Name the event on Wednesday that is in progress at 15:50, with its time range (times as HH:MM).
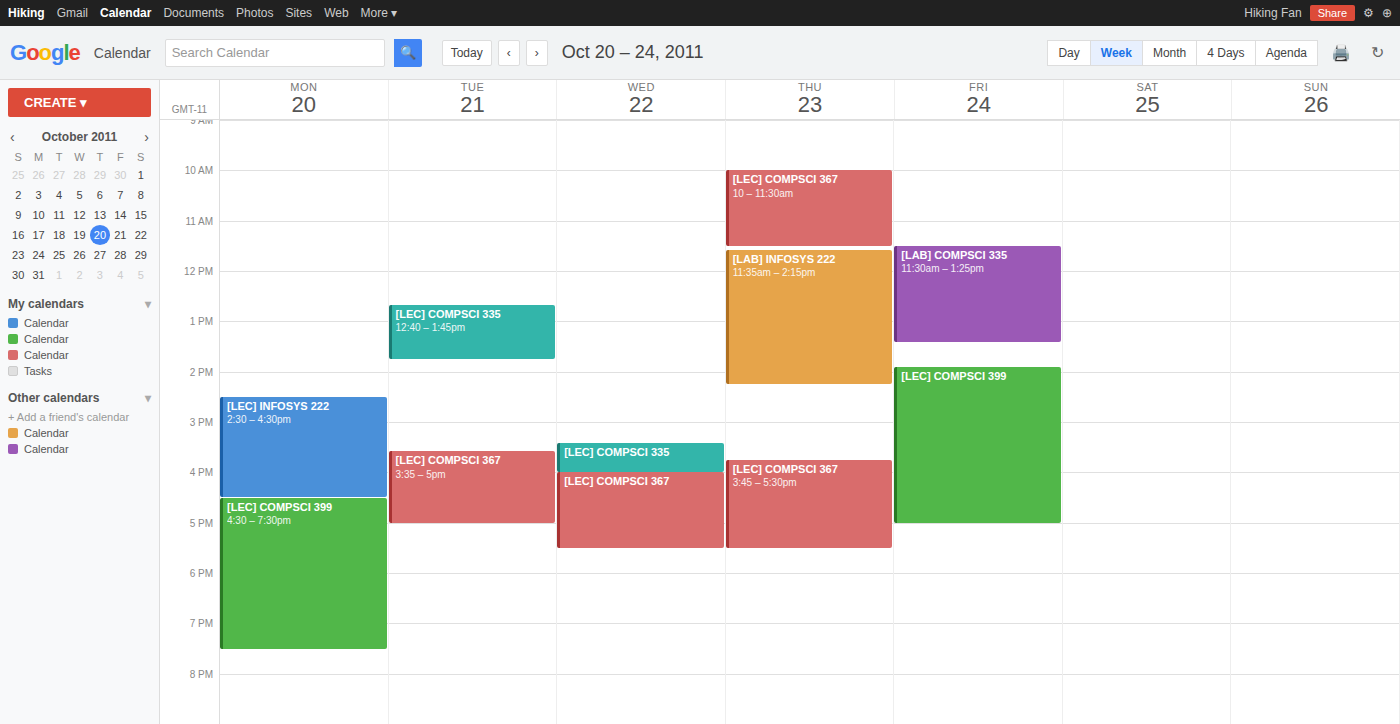
"[LEC] COMPSCI 335", 15:25 to 16:00